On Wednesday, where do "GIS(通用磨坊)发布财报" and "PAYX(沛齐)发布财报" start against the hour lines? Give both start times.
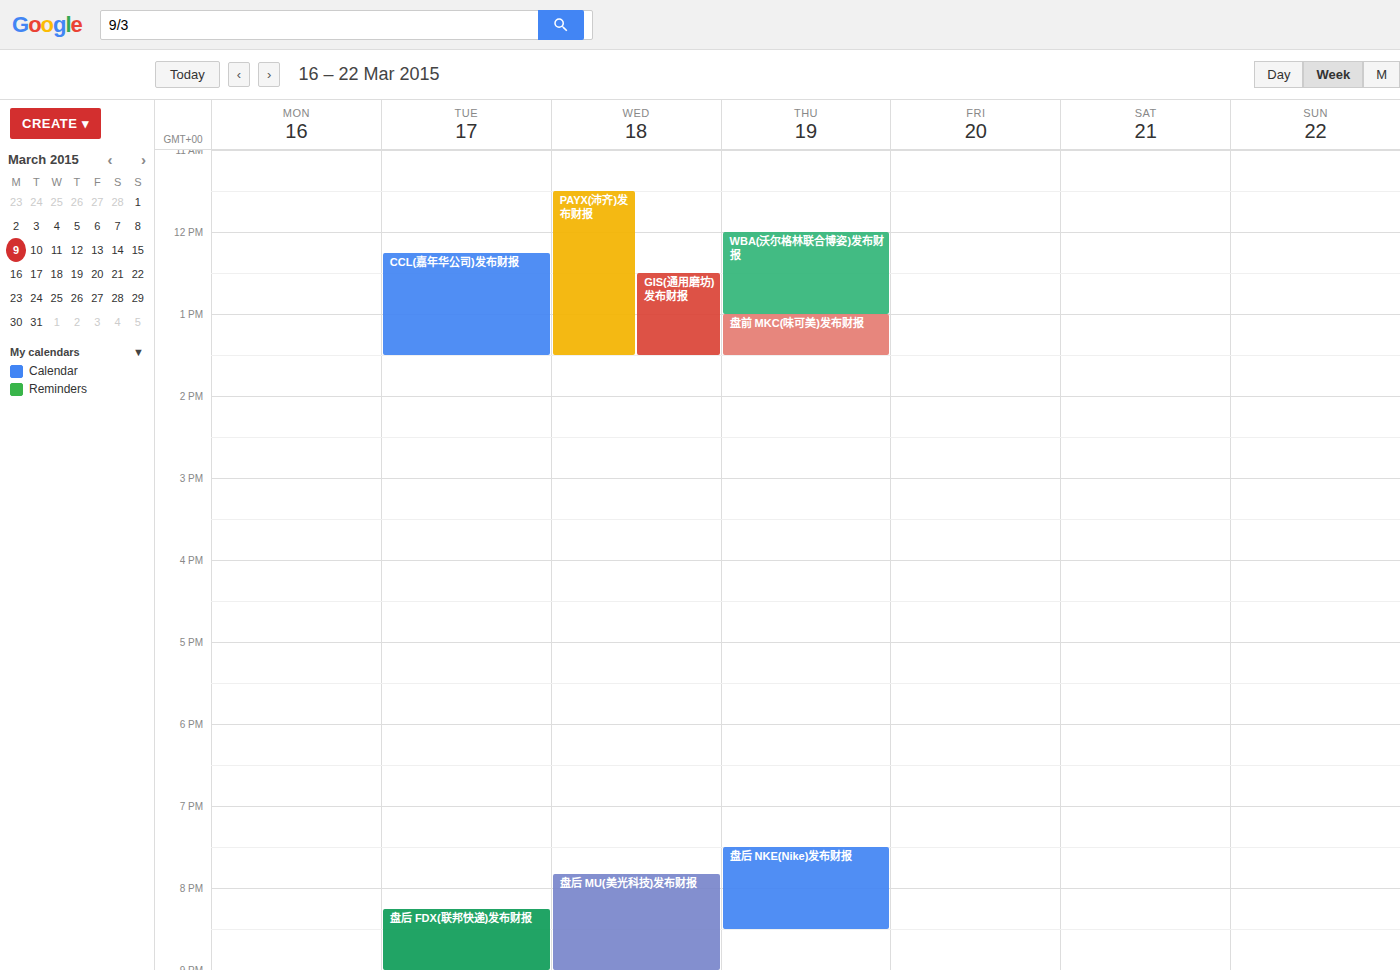
"GIS(通用磨坊)发布财报": 12:30 PM, halfway between the 12 PM and 1 PM lines. "PAYX(沛齐)发布财报": 11:30 AM, halfway between the 11 AM and 12 PM lines.